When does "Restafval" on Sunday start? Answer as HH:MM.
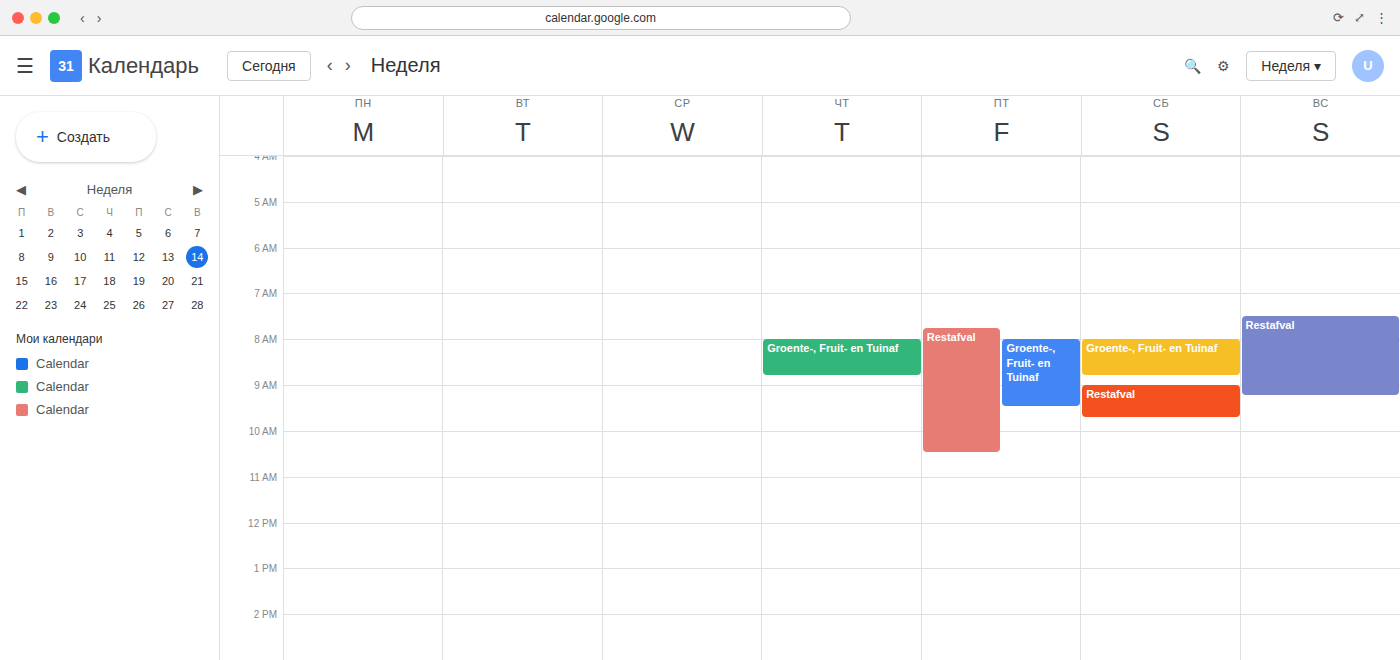
07:30